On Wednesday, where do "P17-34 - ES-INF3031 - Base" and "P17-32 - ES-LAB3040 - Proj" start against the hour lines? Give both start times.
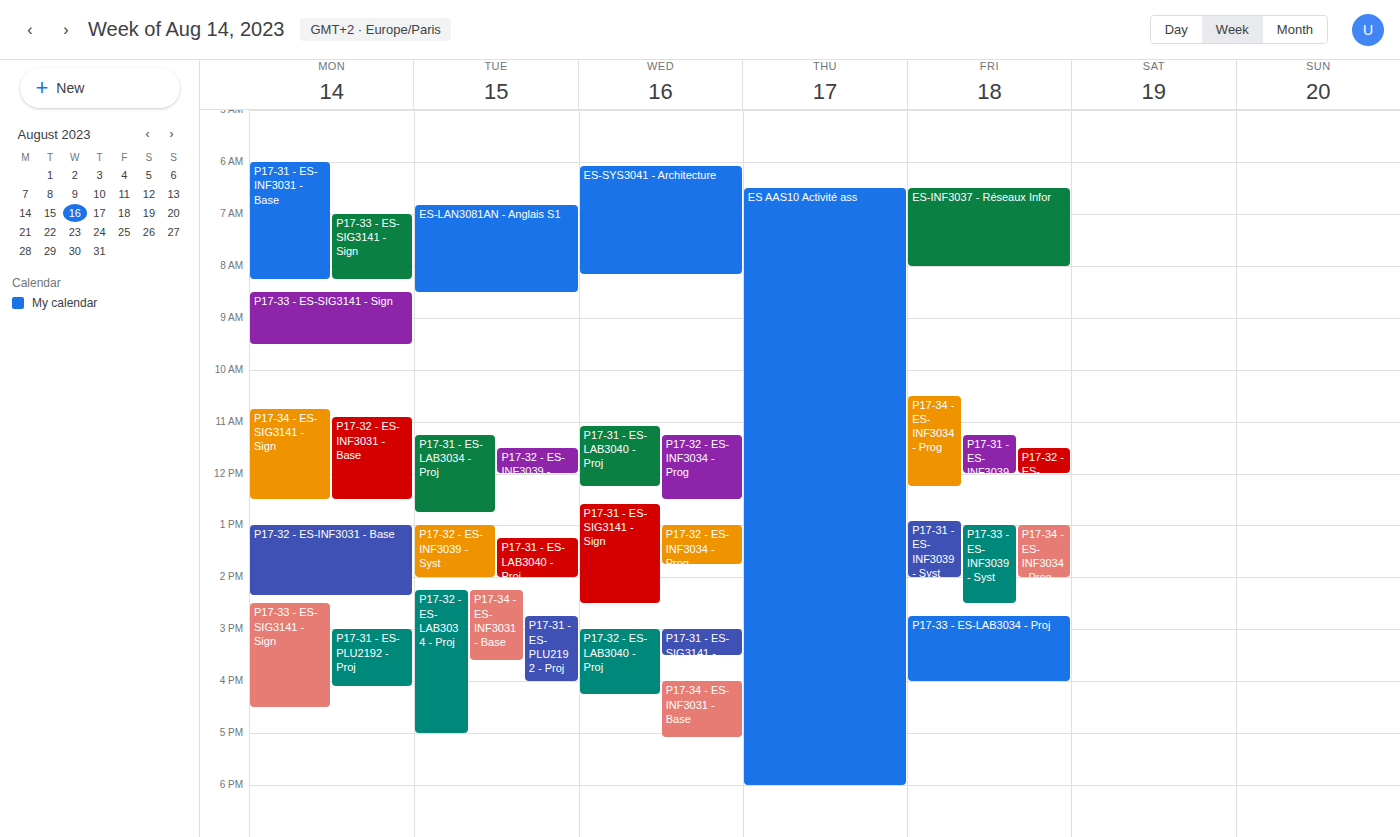
"P17-34 - ES-INF3031 - Base": 4:00 PM, exactly on the 4 PM line. "P17-32 - ES-LAB3040 - Proj": 3:00 PM, exactly on the 3 PM line.